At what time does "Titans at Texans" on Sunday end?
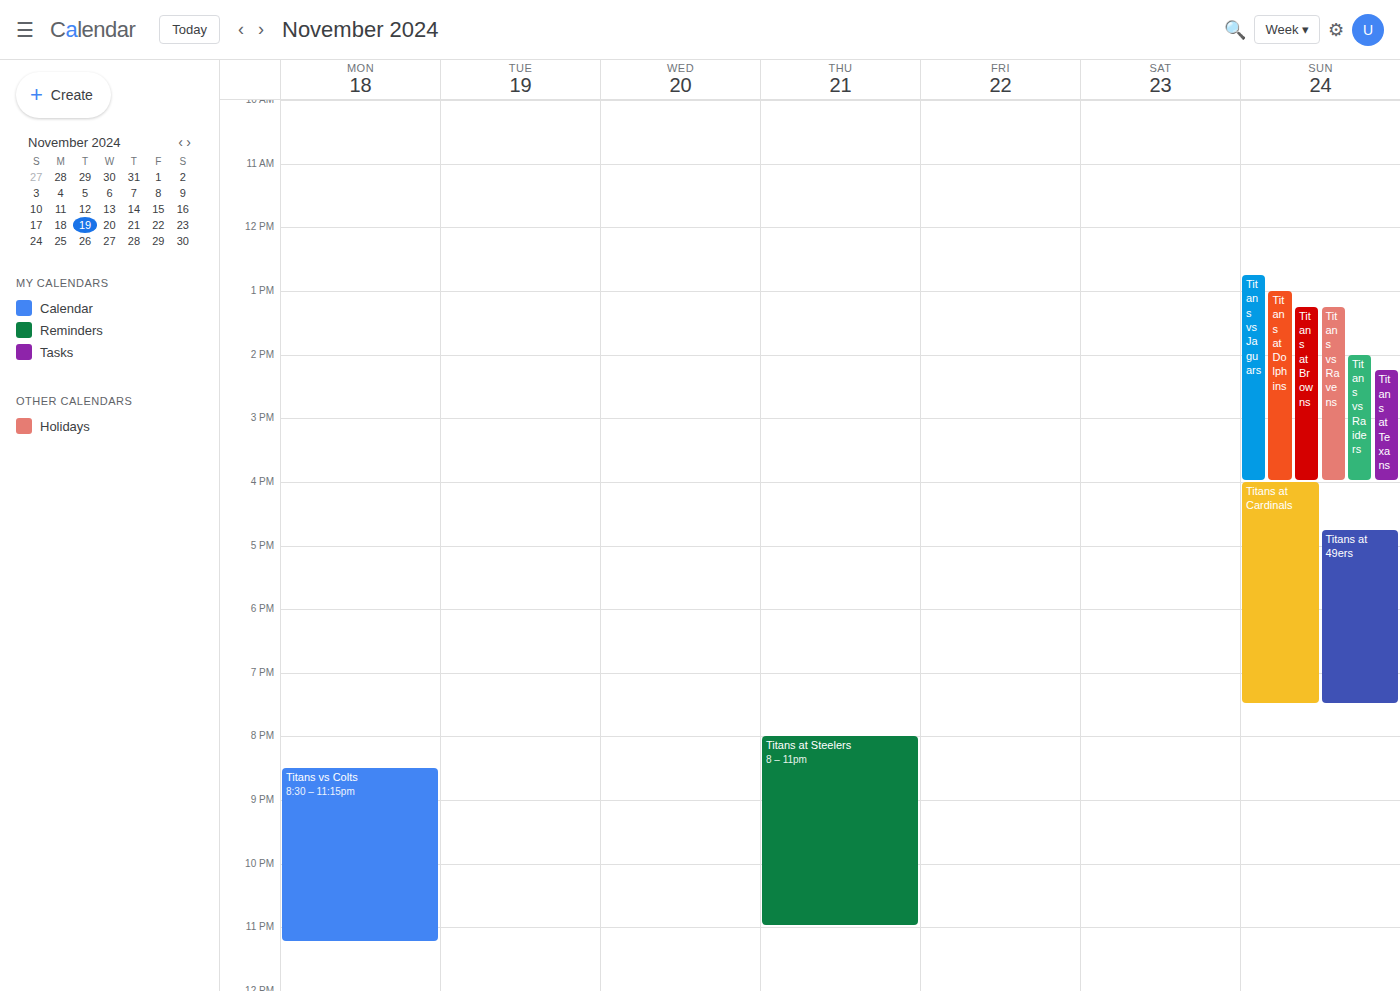
4:00 PM